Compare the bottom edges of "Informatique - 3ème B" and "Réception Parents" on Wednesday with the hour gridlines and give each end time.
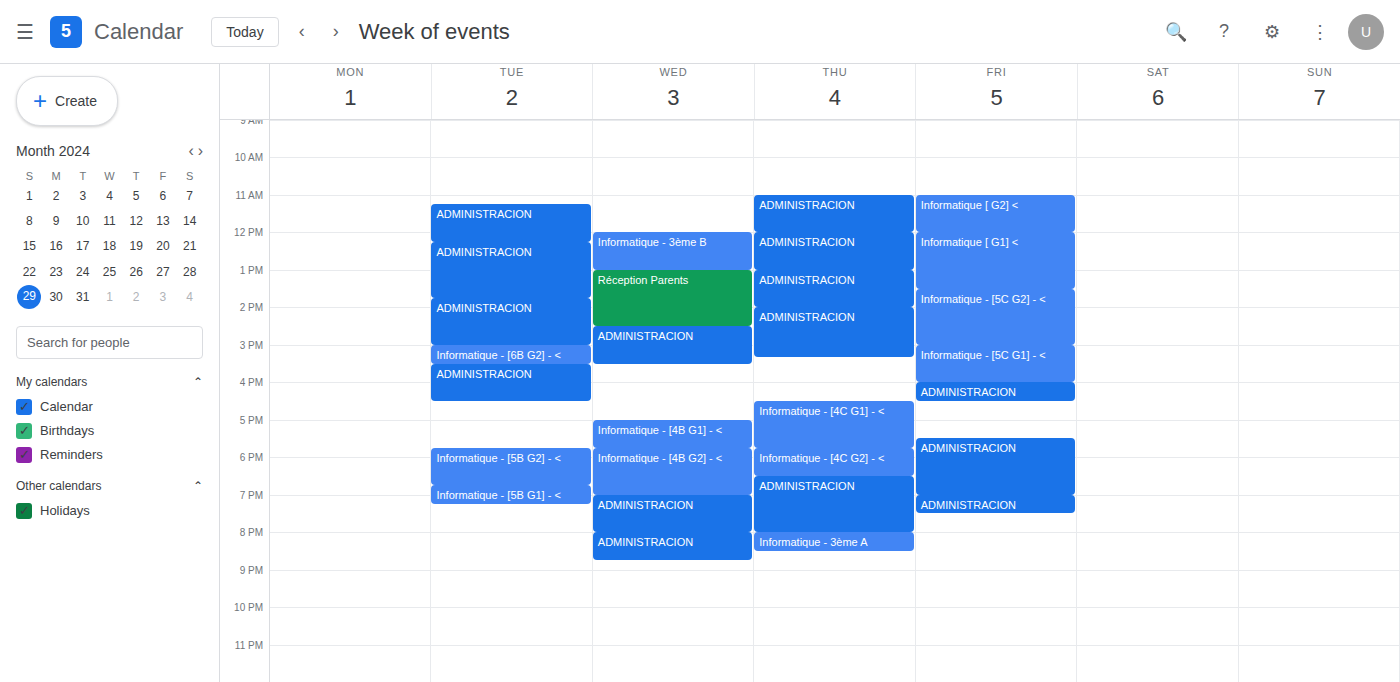
"Informatique - 3ème B": 1:00 PM, exactly on the 1 PM line. "Réception Parents": 2:30 PM, halfway between the 2 PM and 3 PM lines.